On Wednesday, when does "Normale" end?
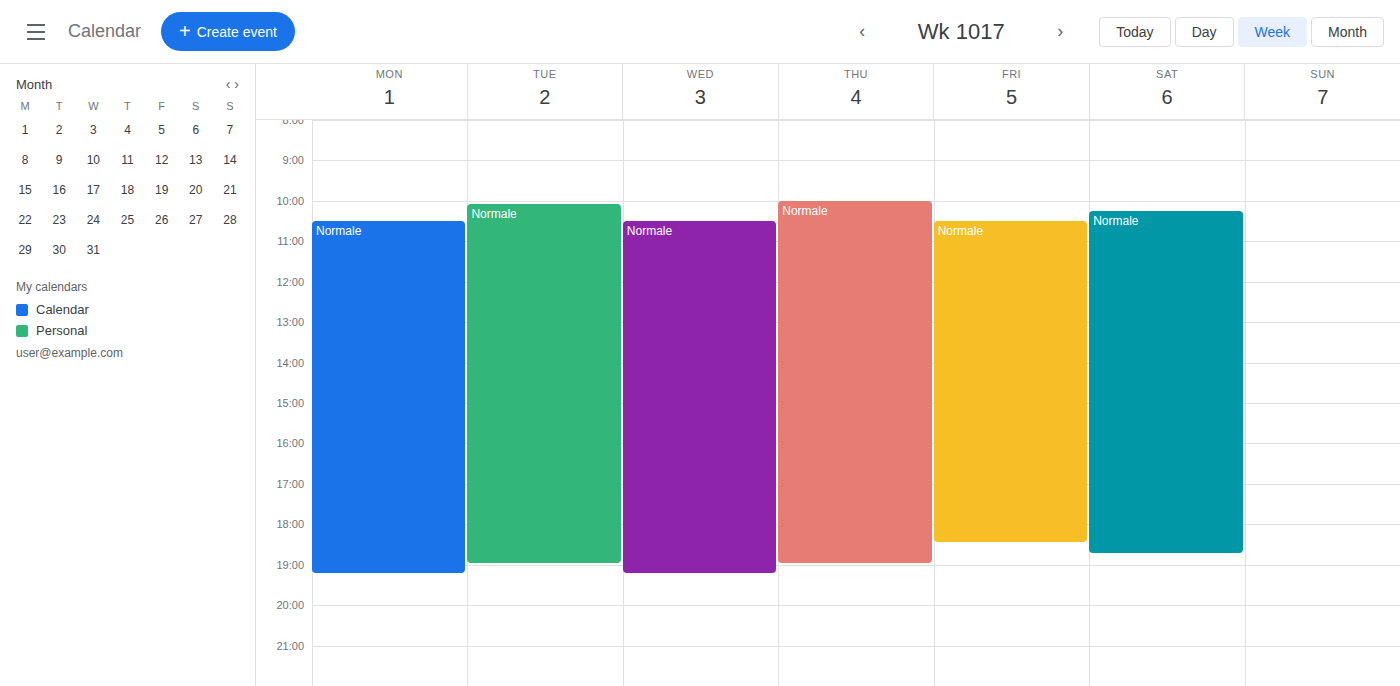
7:15 PM